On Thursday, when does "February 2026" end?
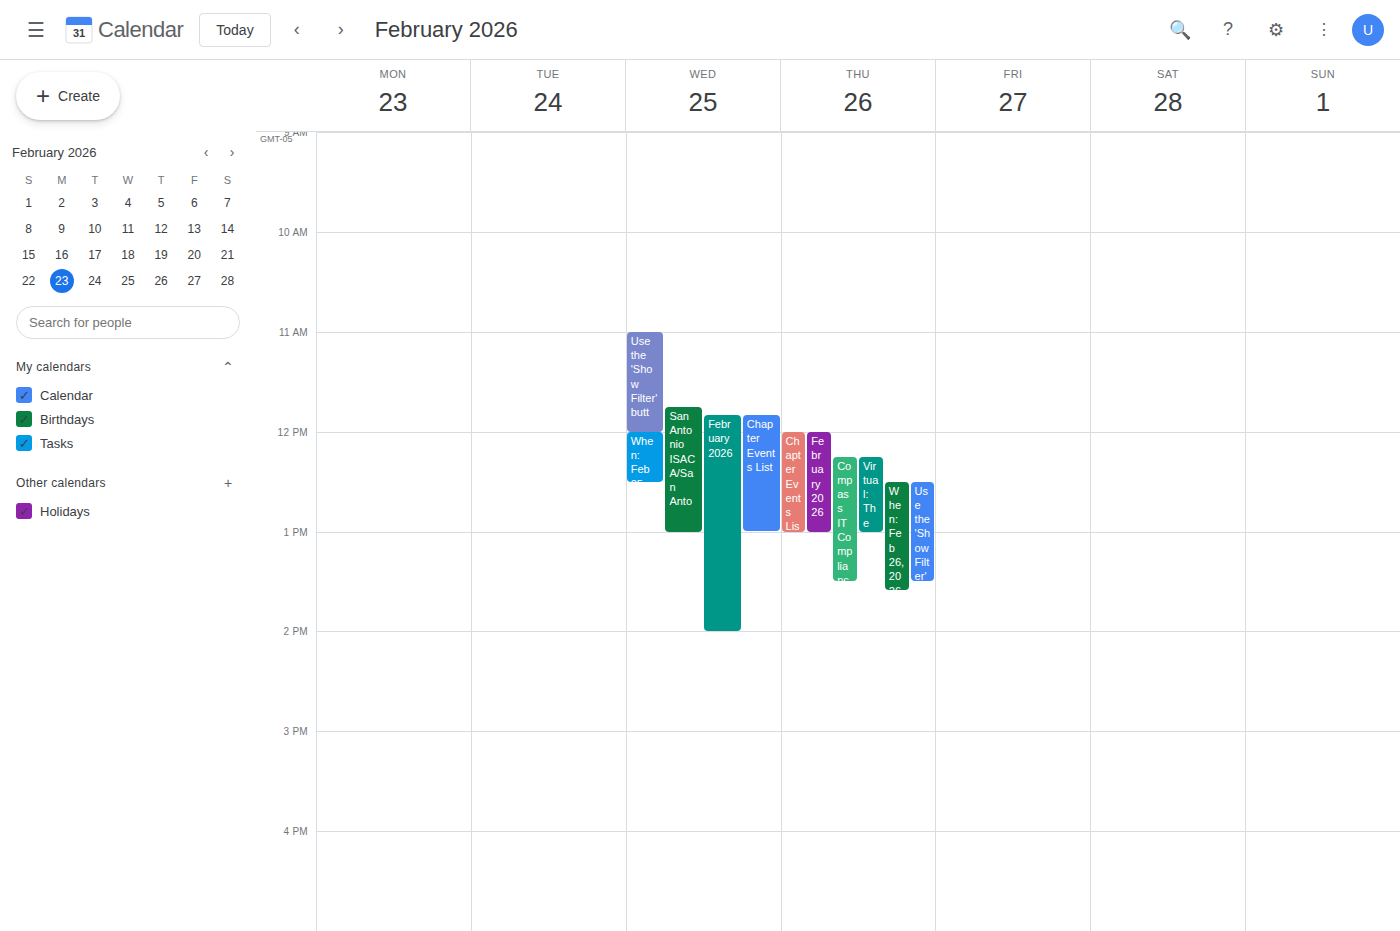
1:00 PM